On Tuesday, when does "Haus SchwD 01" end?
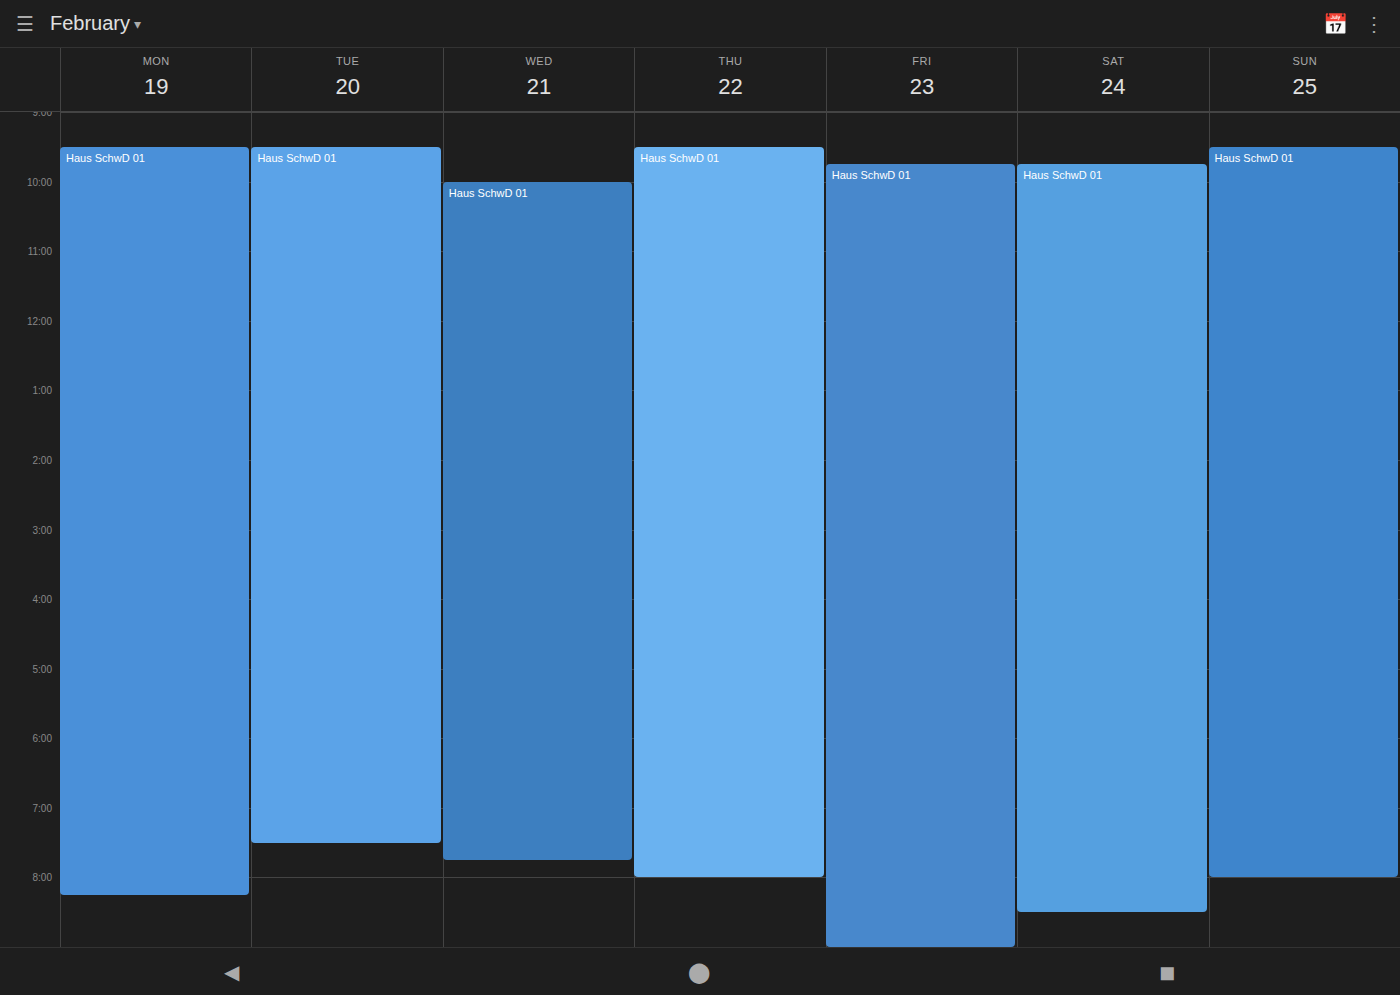
7:30 PM